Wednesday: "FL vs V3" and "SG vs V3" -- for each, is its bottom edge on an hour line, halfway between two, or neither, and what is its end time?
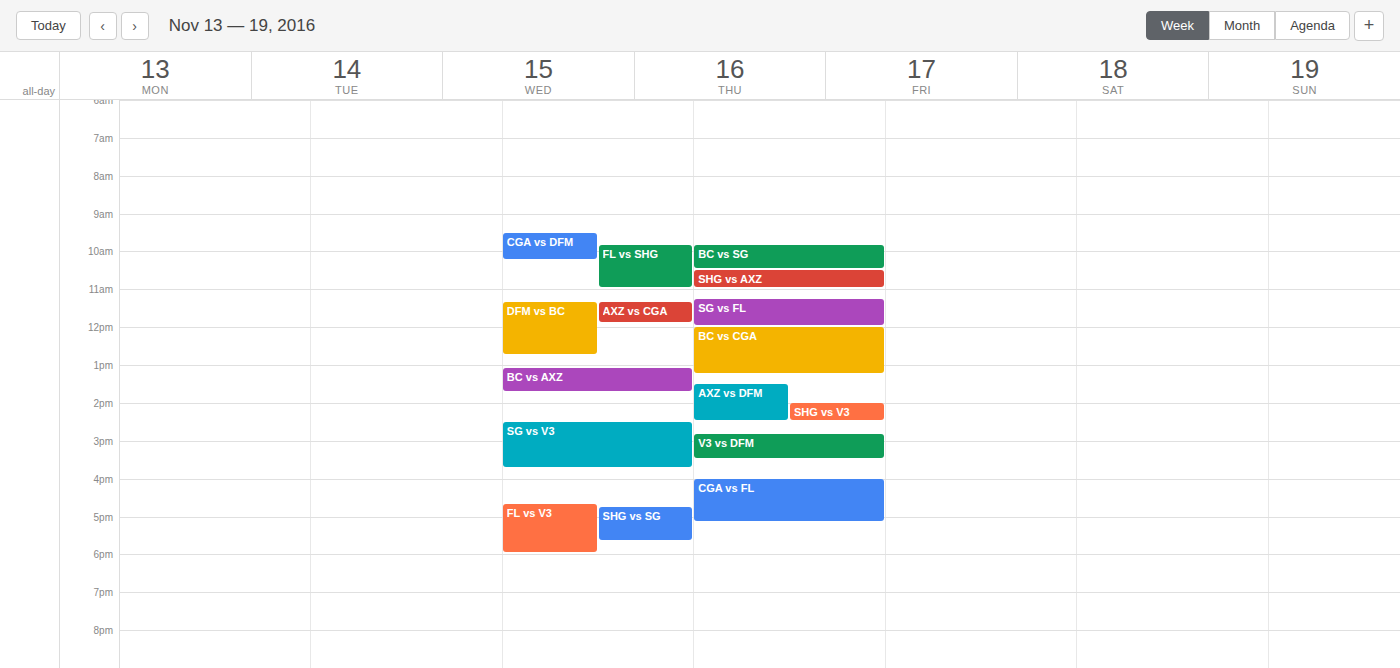
"FL vs V3": 6:00 PM, exactly on the 6 PM line. "SG vs V3": 3:45 PM, neither: three quarters of the way from the 3 PM line to the 4 PM line.